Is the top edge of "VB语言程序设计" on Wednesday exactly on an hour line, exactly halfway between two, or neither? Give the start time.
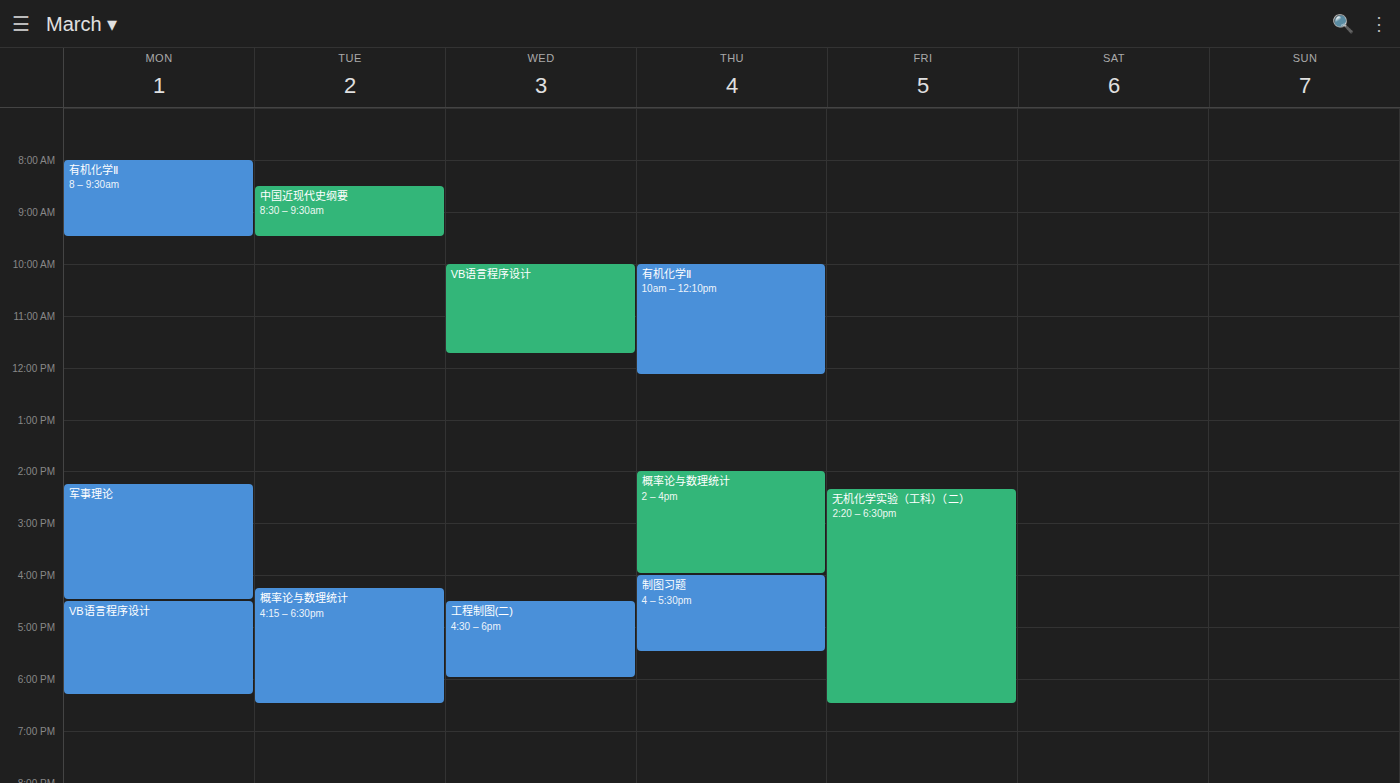
10:00 AM -- exactly on the 10 AM line.